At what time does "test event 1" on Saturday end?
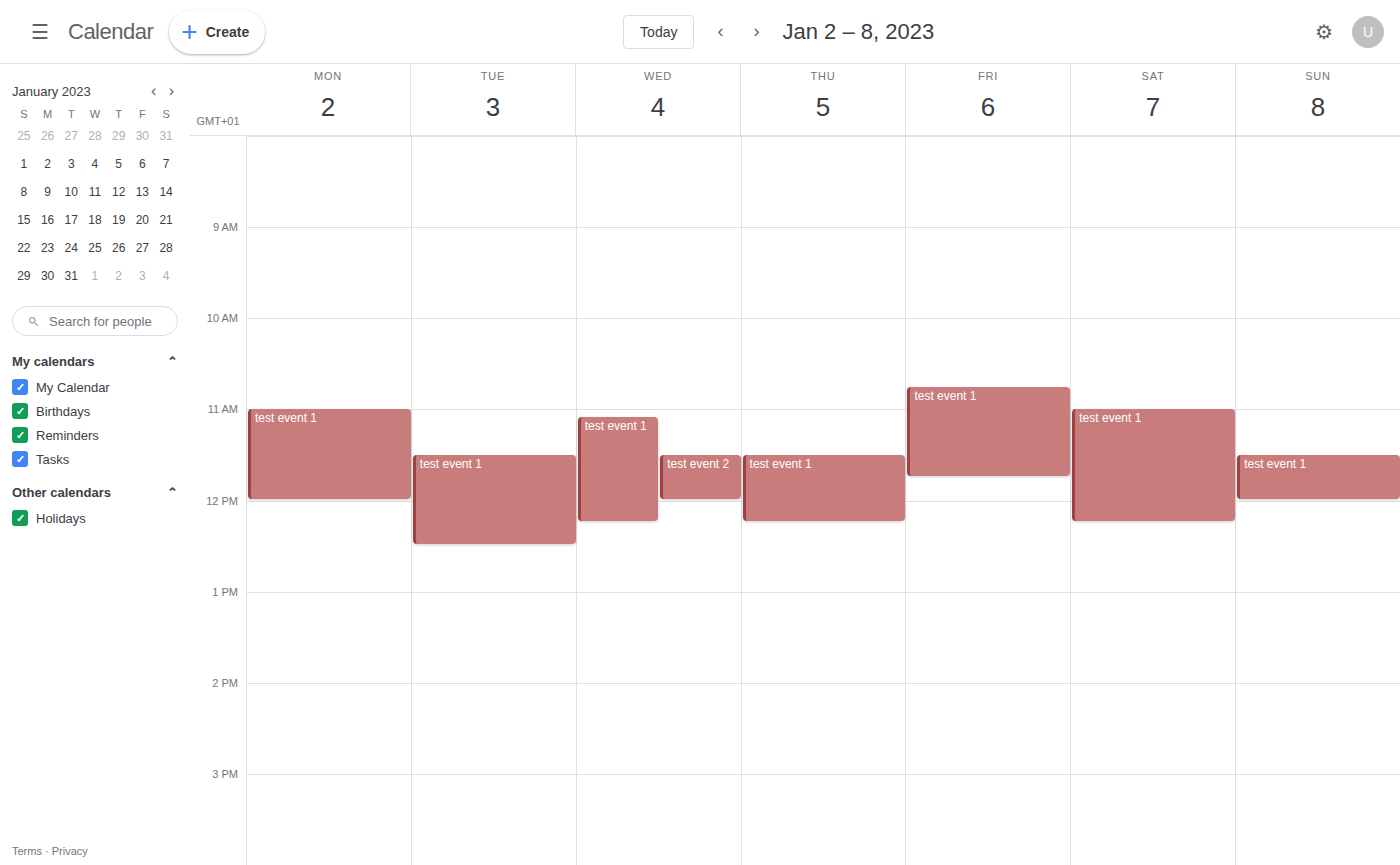
12:15